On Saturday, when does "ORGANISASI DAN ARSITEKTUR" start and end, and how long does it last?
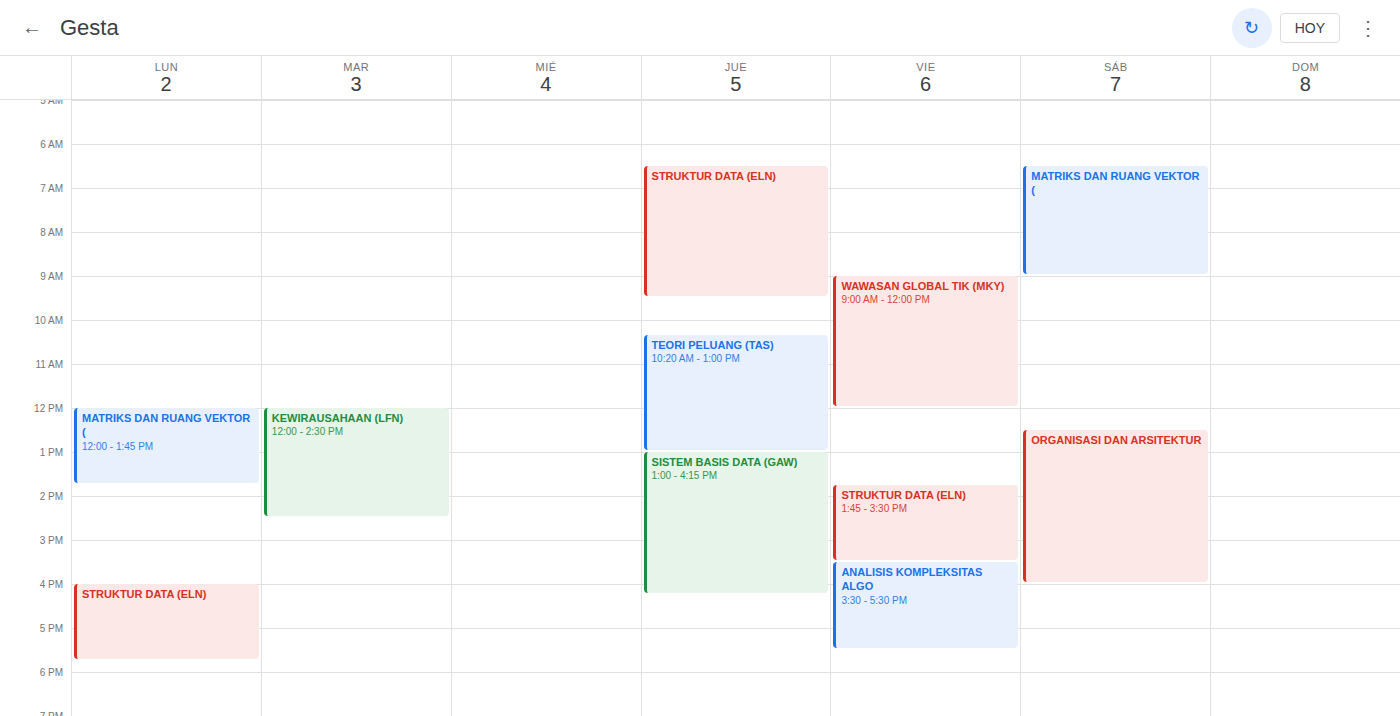
12:30 PM to 4:00 PM, 3 hours 30 minutes